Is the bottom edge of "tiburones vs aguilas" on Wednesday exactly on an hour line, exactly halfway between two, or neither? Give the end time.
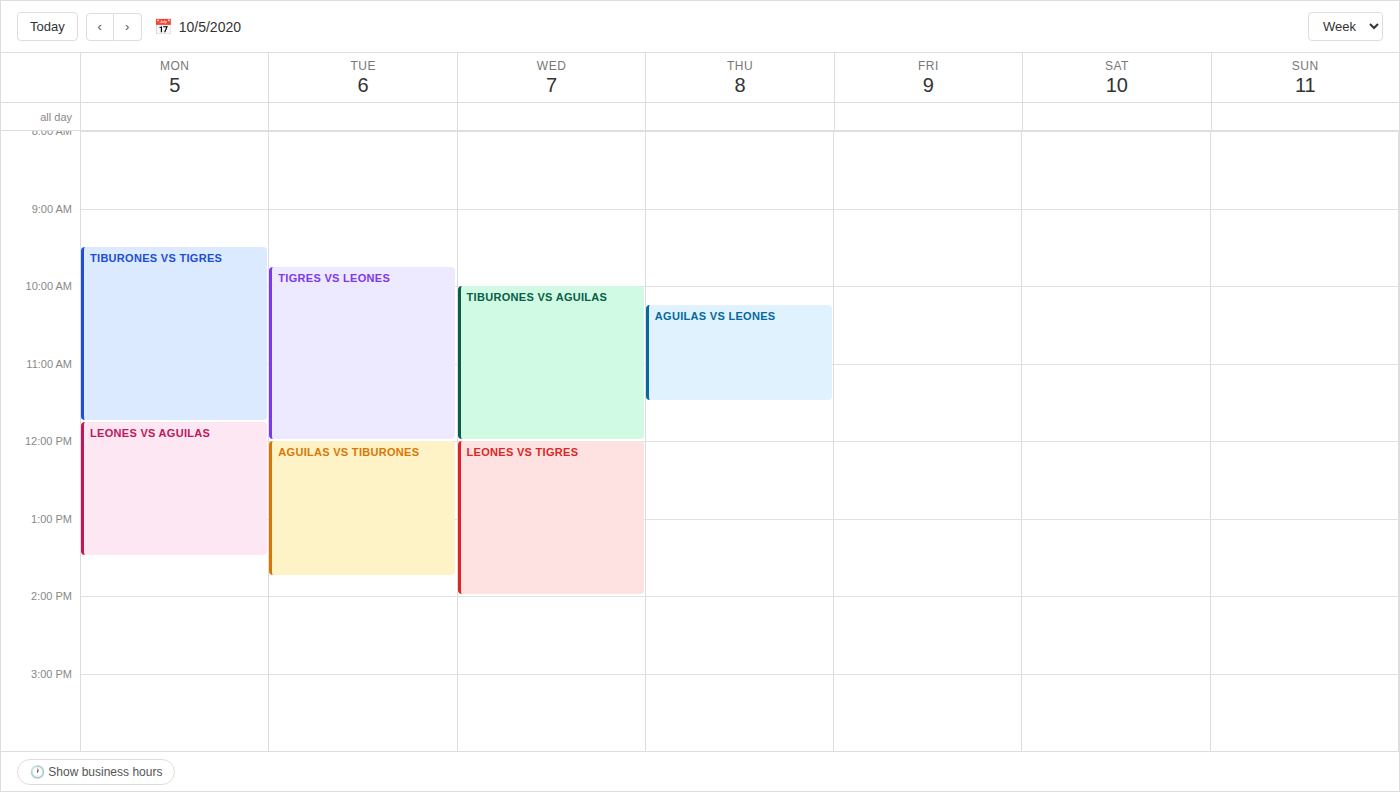
12:00 -- exactly on the 12:00 line.